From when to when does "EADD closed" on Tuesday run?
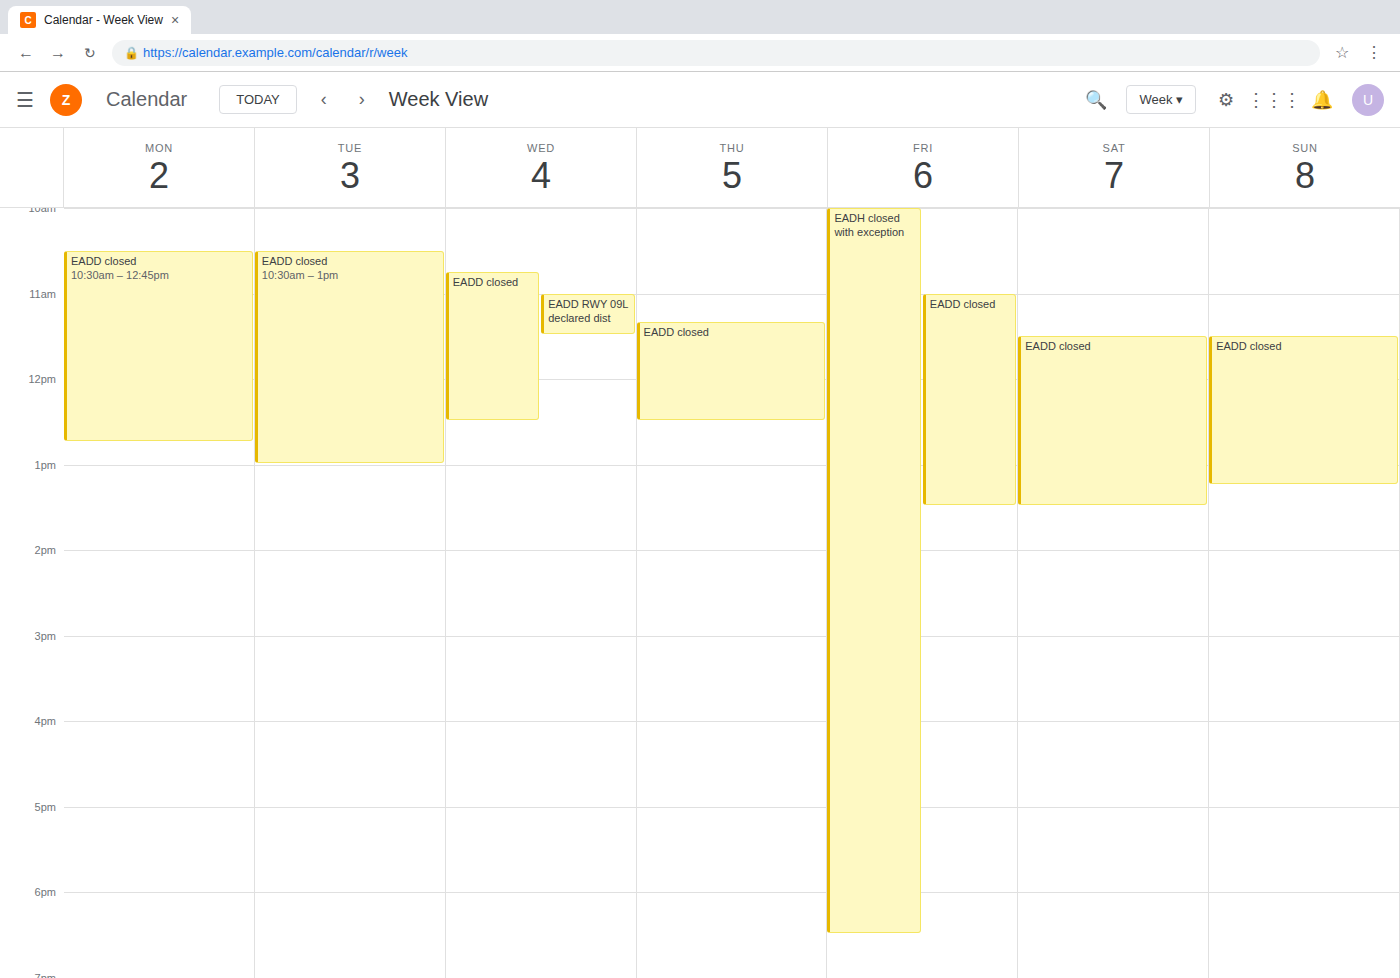
10:30 AM to 1:00 PM